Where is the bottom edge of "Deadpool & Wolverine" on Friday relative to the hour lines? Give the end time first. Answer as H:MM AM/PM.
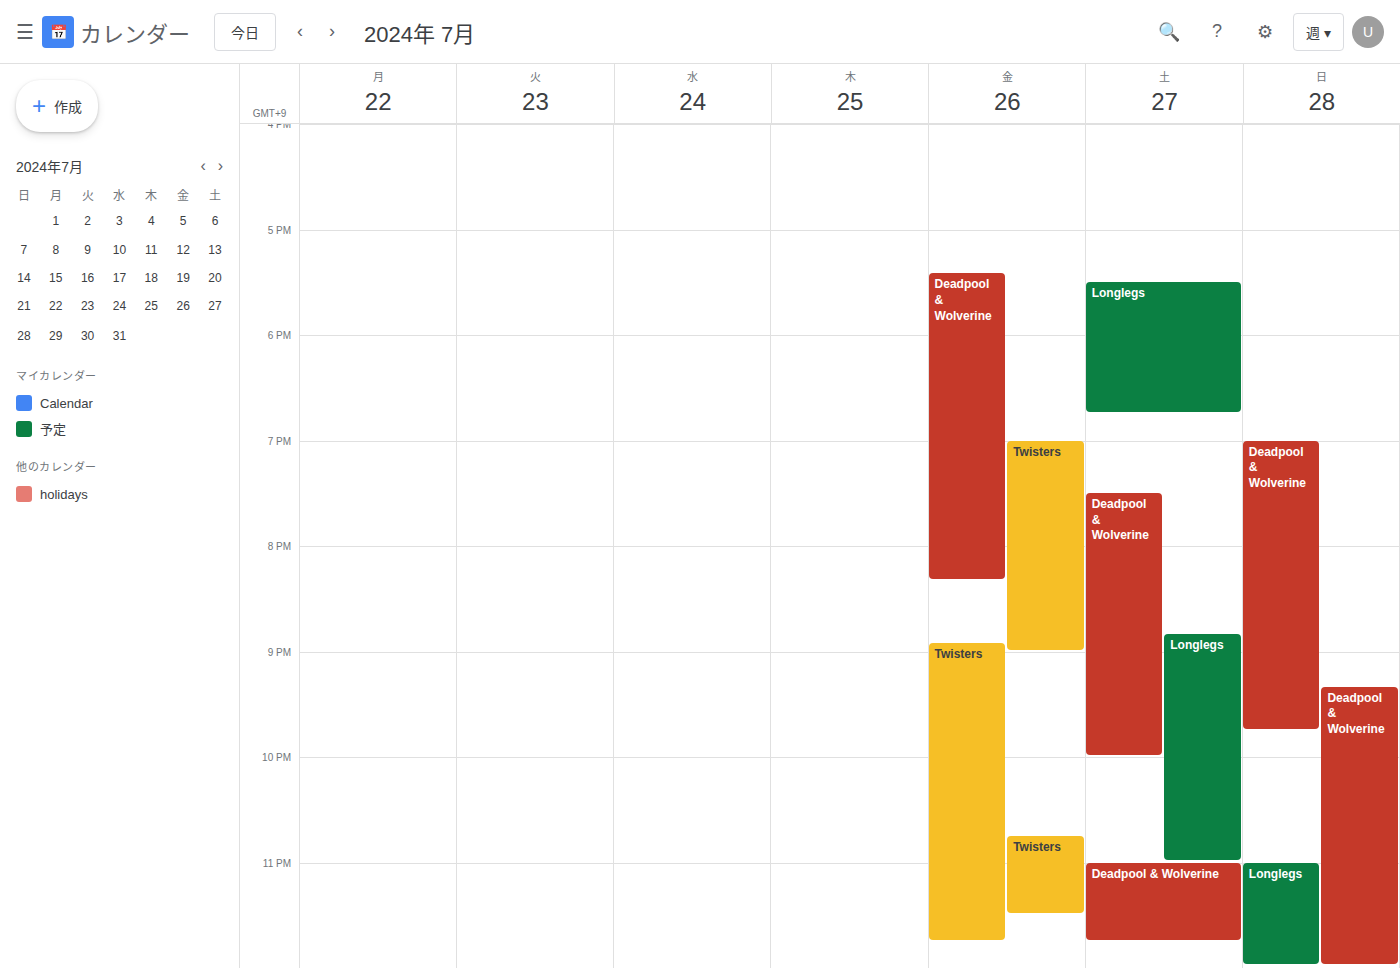
8:20 PM -- neither: 20 minutes below the 8 PM line and 40 minutes above the 9 PM line.